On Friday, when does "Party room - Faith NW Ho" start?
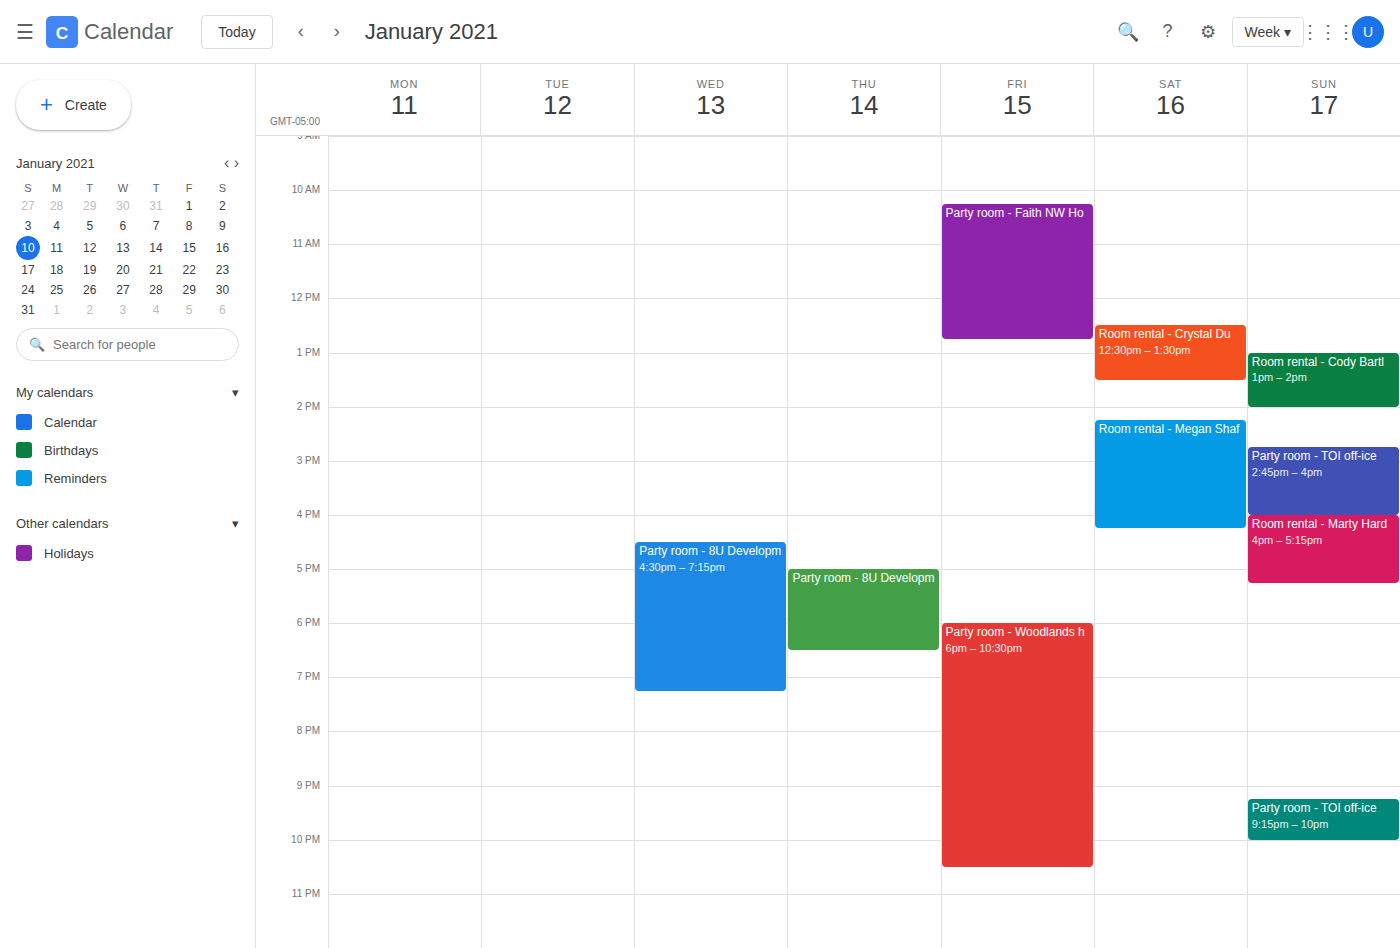
10:15 AM